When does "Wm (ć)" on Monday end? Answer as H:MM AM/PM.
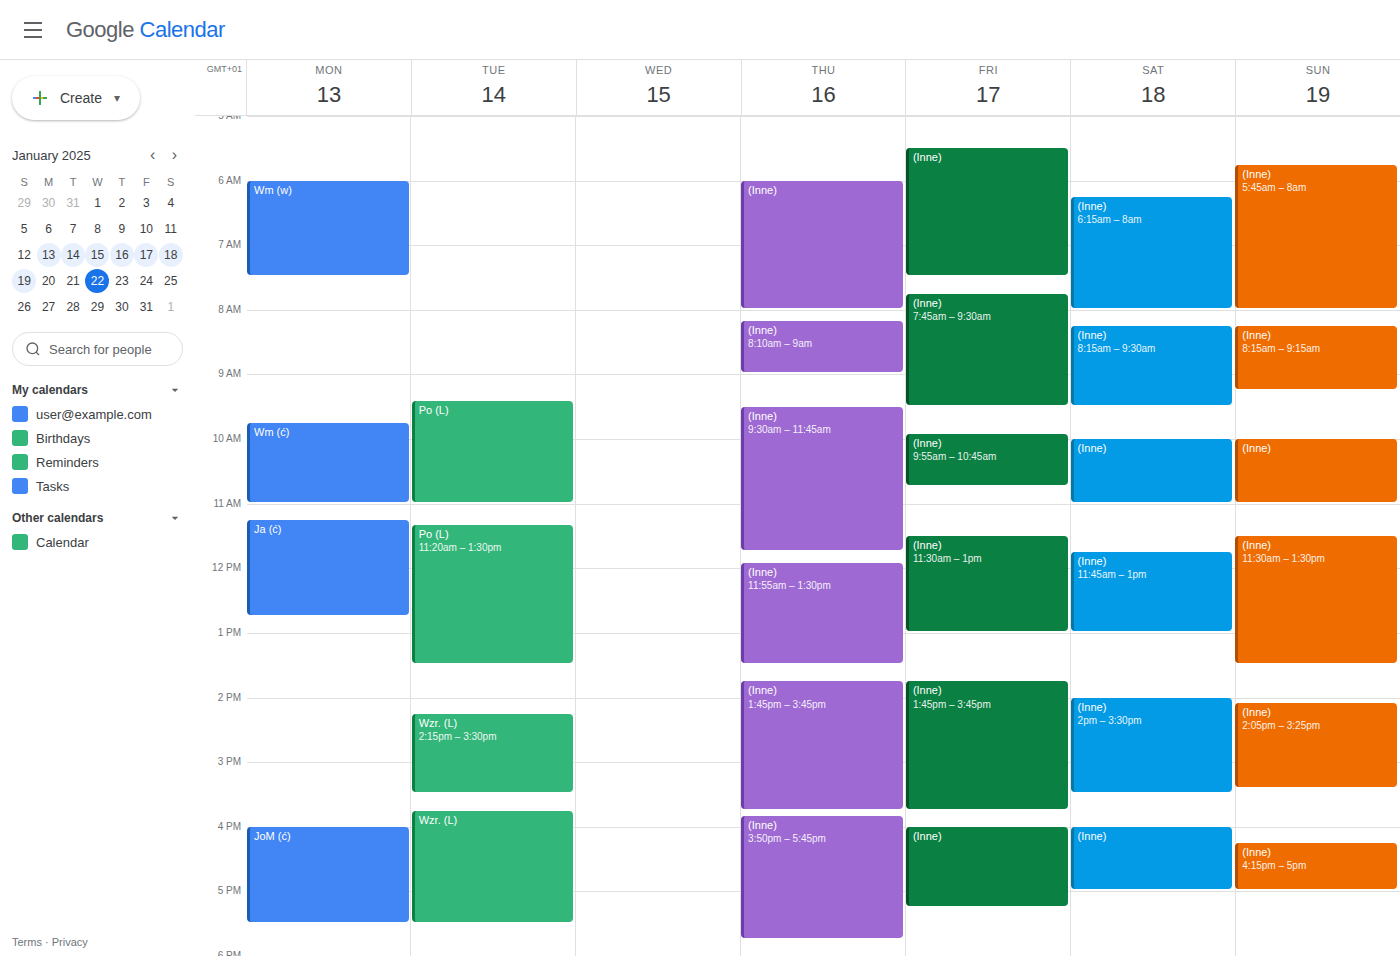
11:00 AM